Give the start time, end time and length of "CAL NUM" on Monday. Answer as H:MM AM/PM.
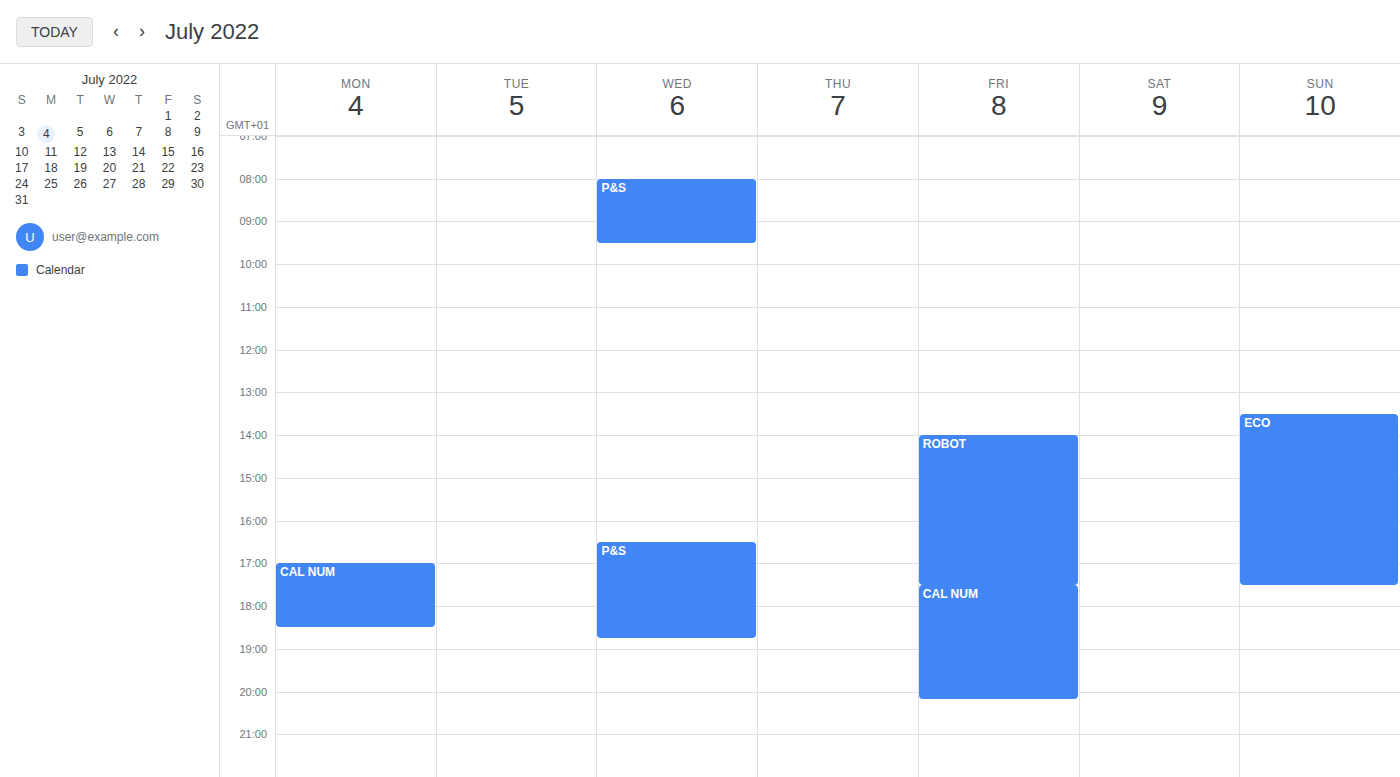
5:00 PM to 6:30 PM, 1 hour 30 minutes